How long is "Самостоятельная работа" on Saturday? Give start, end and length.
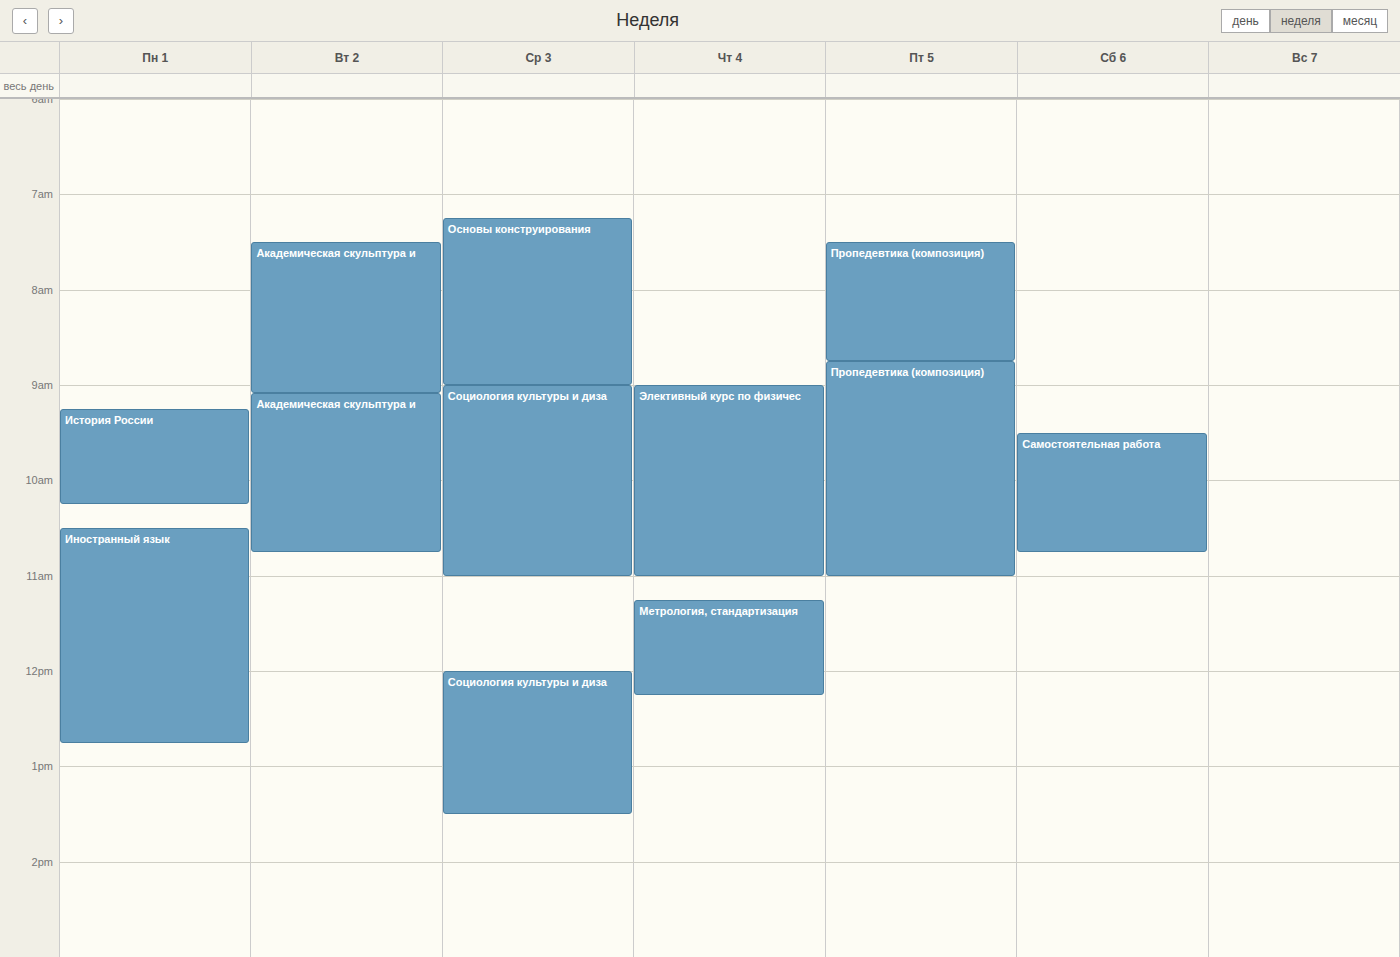
9:30 AM to 10:45 AM, 1 hour 15 minutes